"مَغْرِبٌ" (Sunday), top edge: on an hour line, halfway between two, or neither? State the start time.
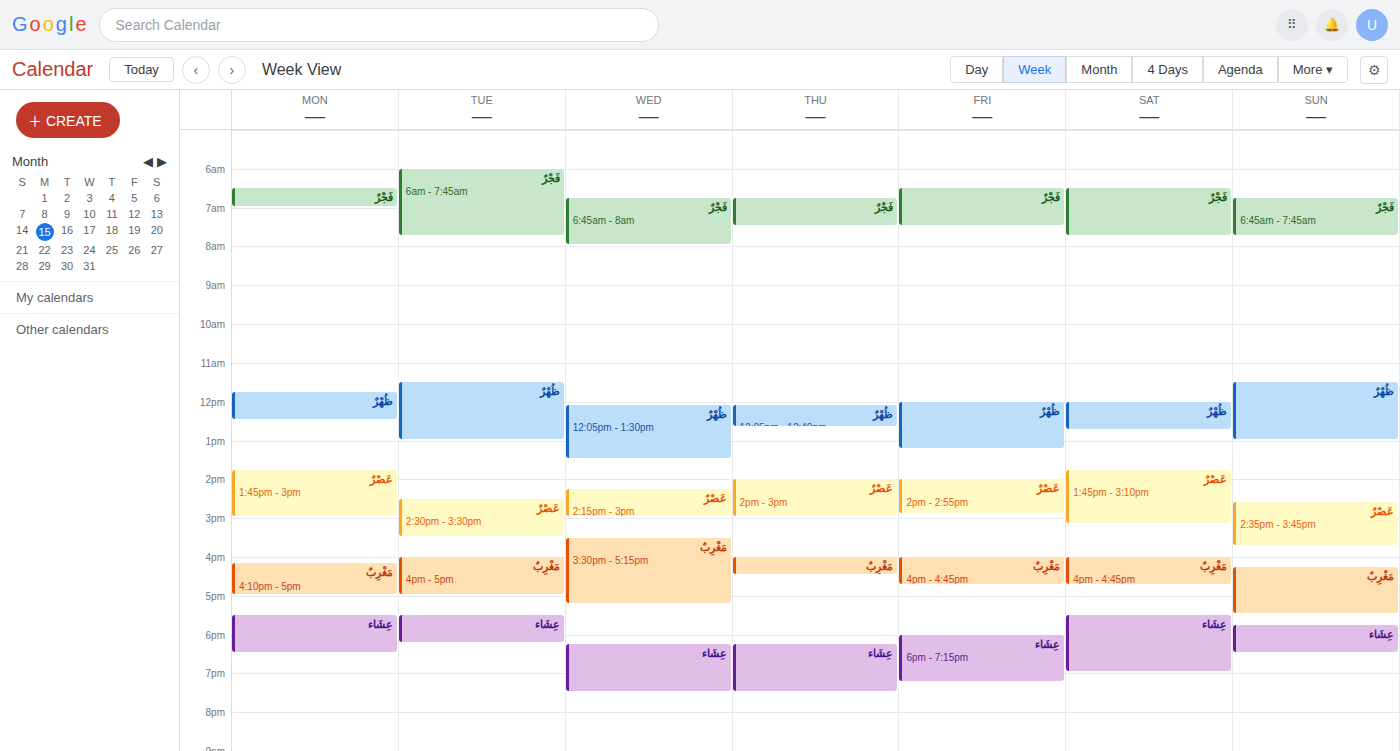
4:15 PM -- neither: a quarter of the way from the 4 PM line to the 5 PM line.